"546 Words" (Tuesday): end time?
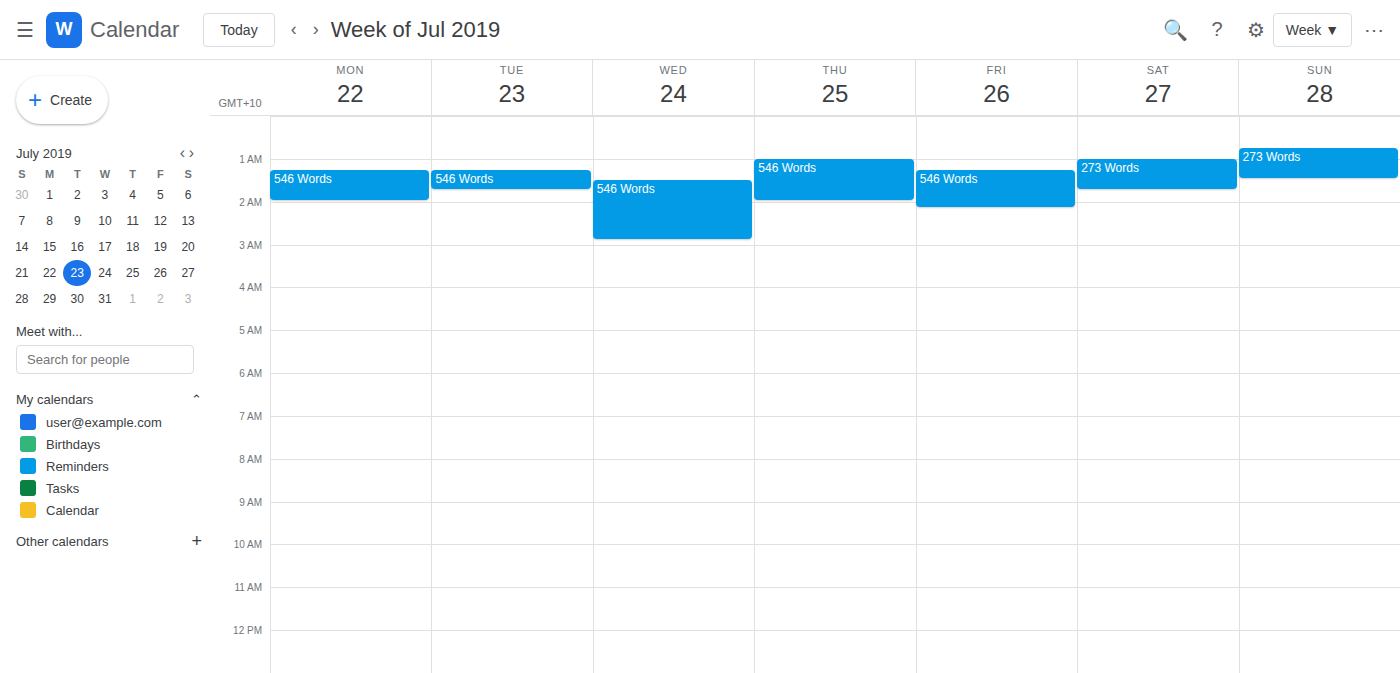
1:45 AM